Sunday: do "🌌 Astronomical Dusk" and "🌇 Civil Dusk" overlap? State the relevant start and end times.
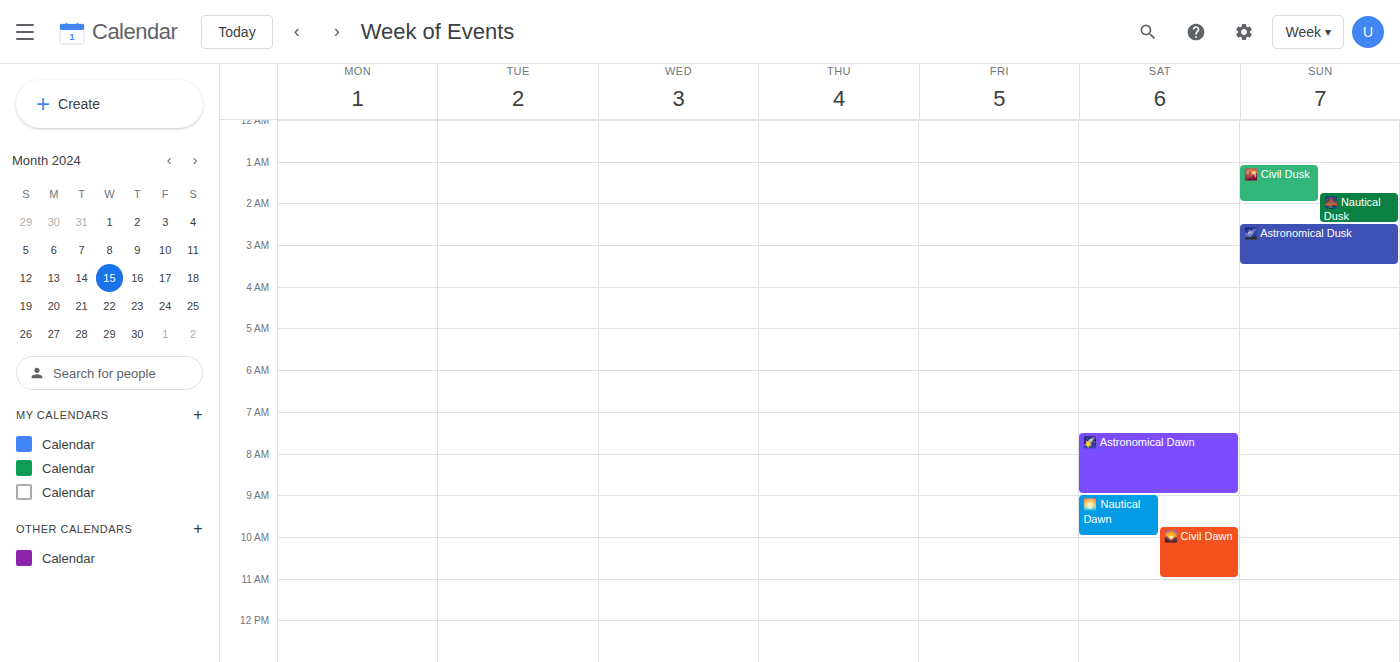
"🌇 Civil Dusk" ends at 02:00 and "🌌 Astronomical Dusk" starts at 02:30 -- no overlap.